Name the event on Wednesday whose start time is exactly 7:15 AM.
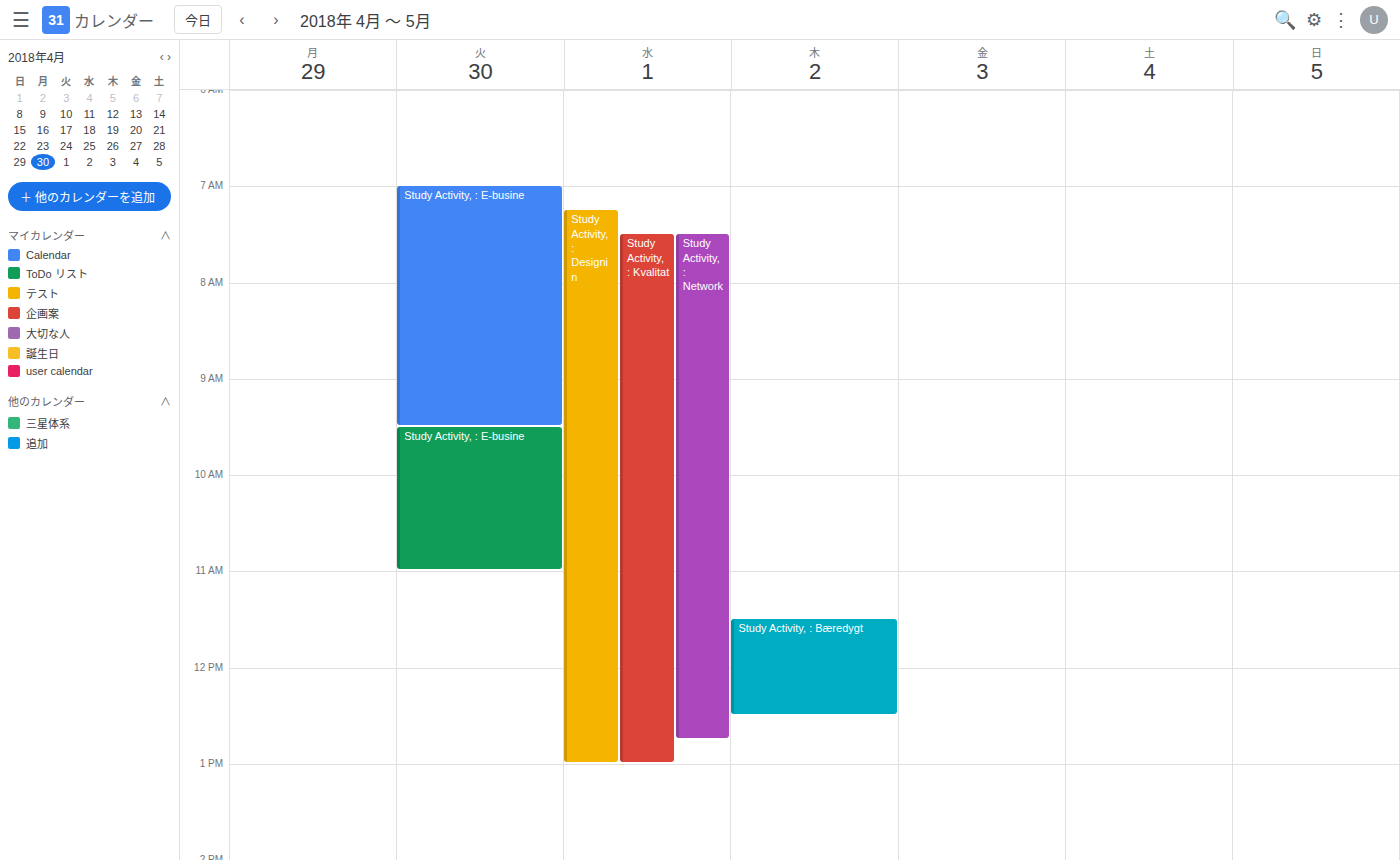
"Study Activity, : Designin"